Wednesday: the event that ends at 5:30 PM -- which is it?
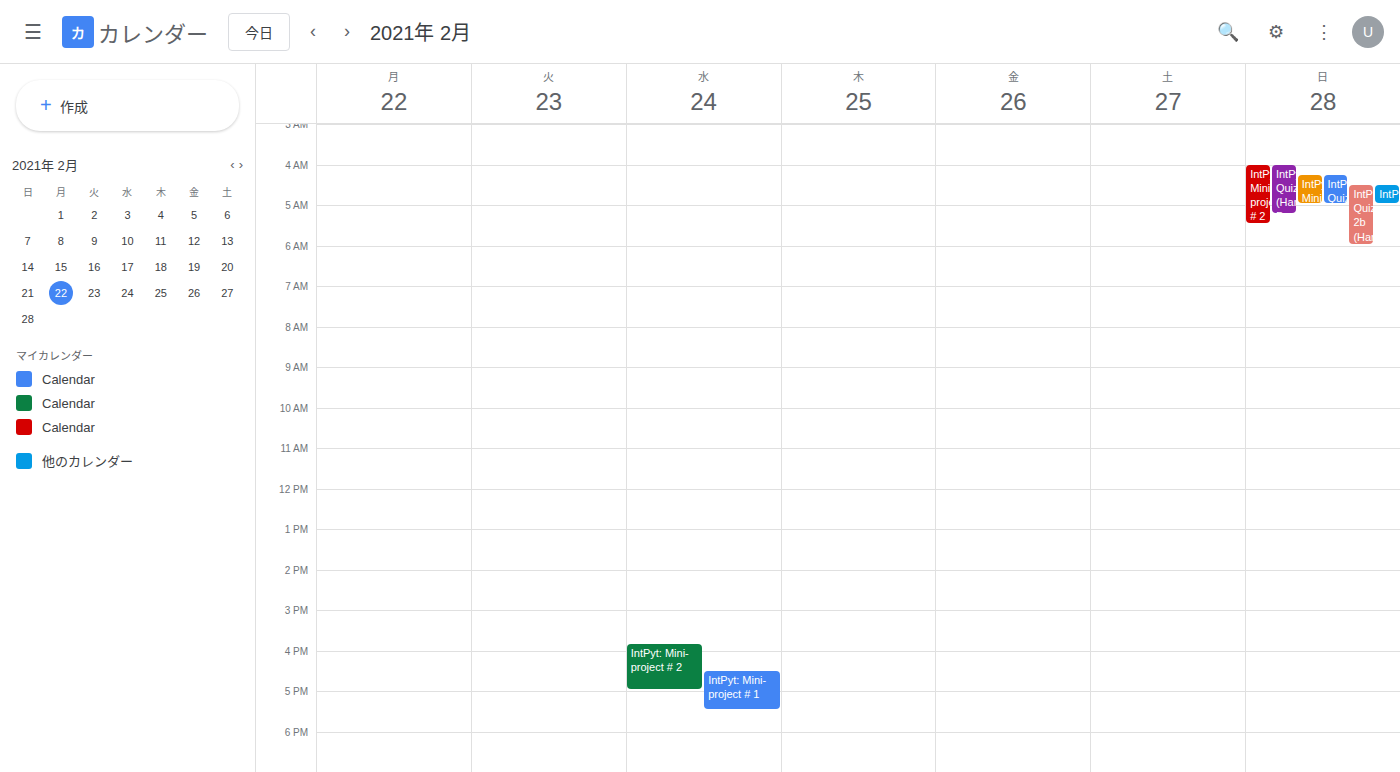
"IntPyt: Mini-project # 1"